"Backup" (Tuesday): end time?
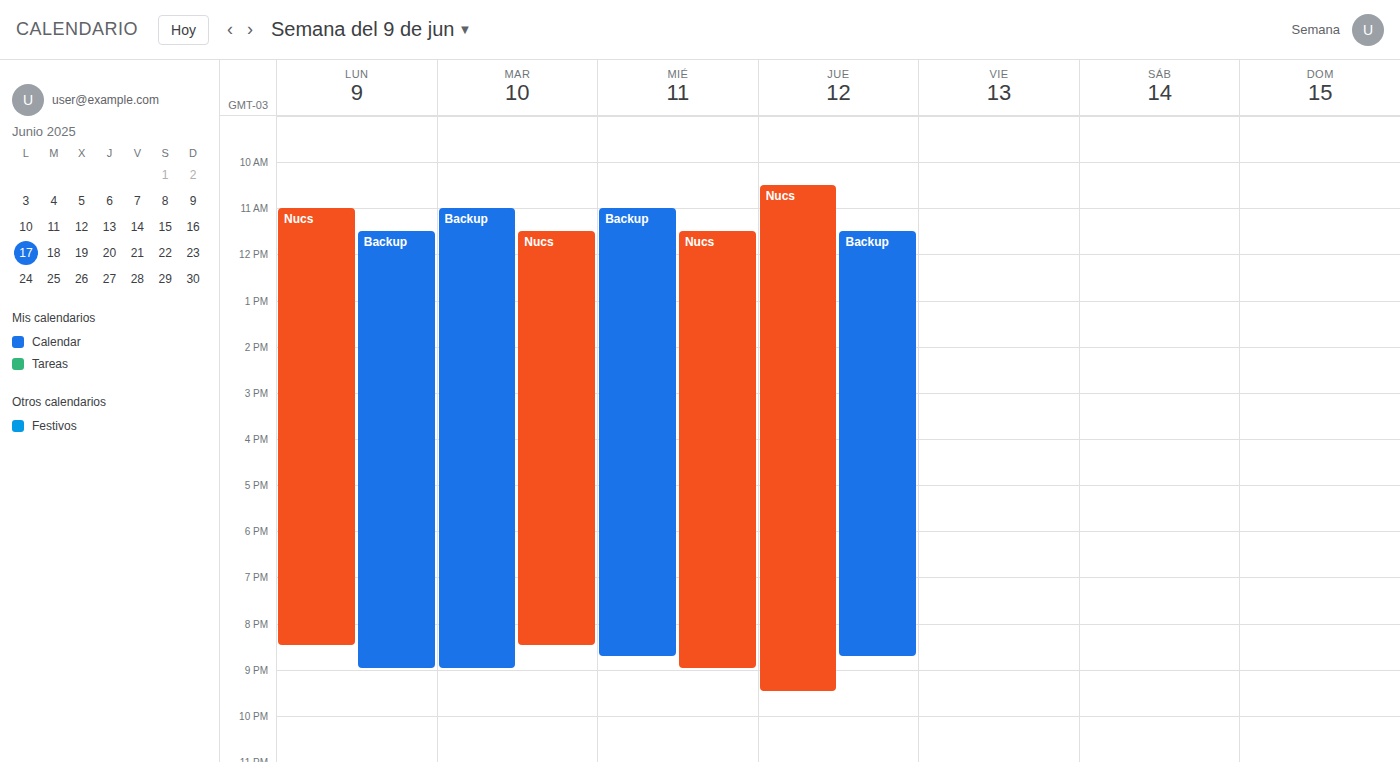
9:00 PM